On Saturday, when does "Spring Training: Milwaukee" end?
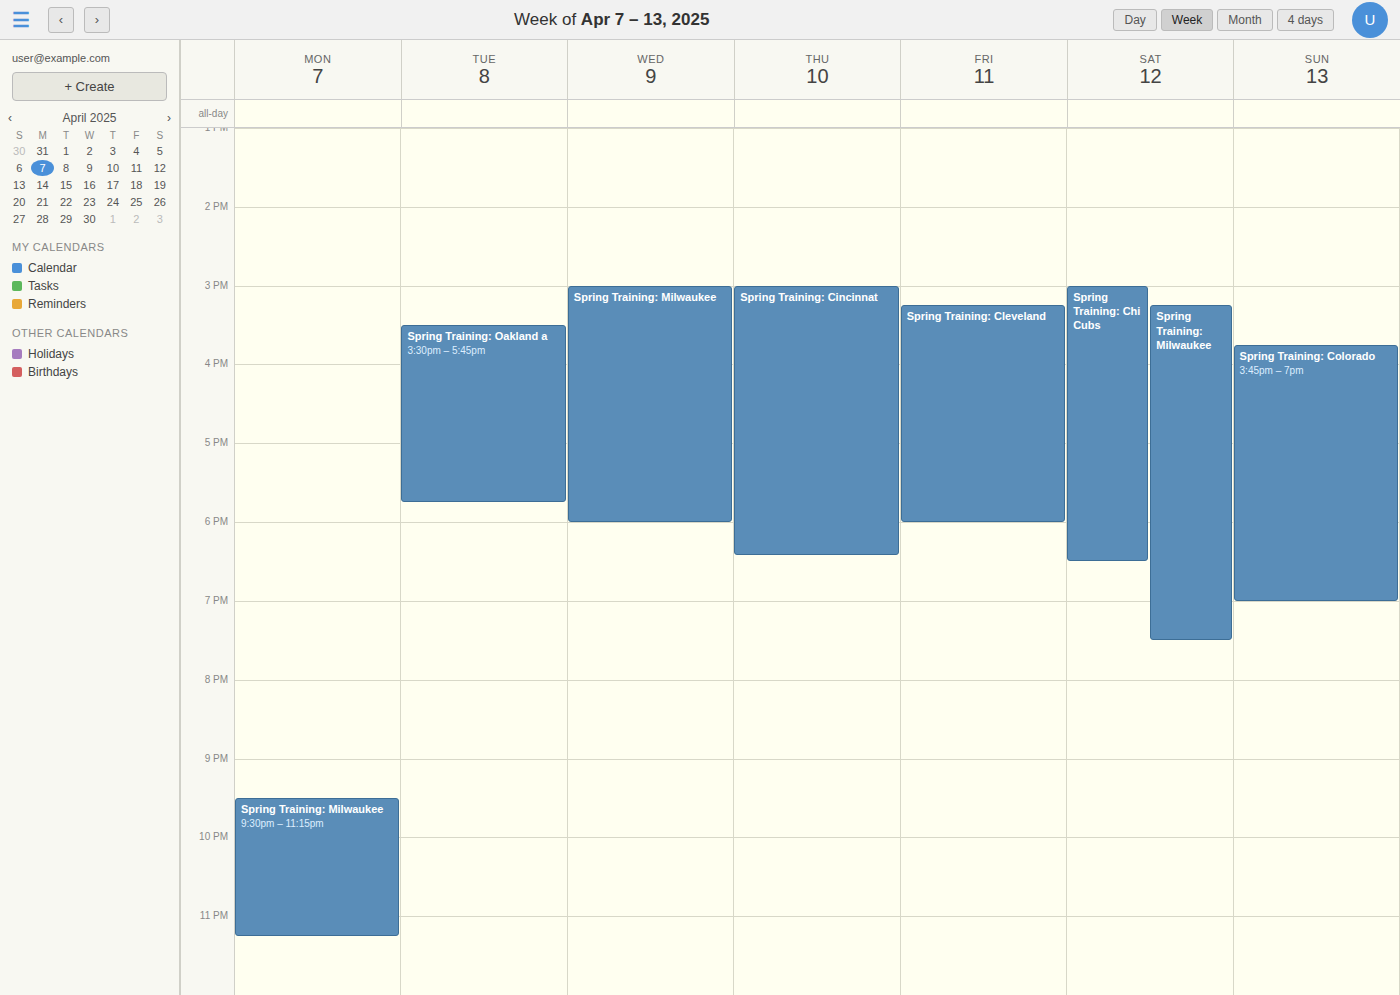
7:30 PM